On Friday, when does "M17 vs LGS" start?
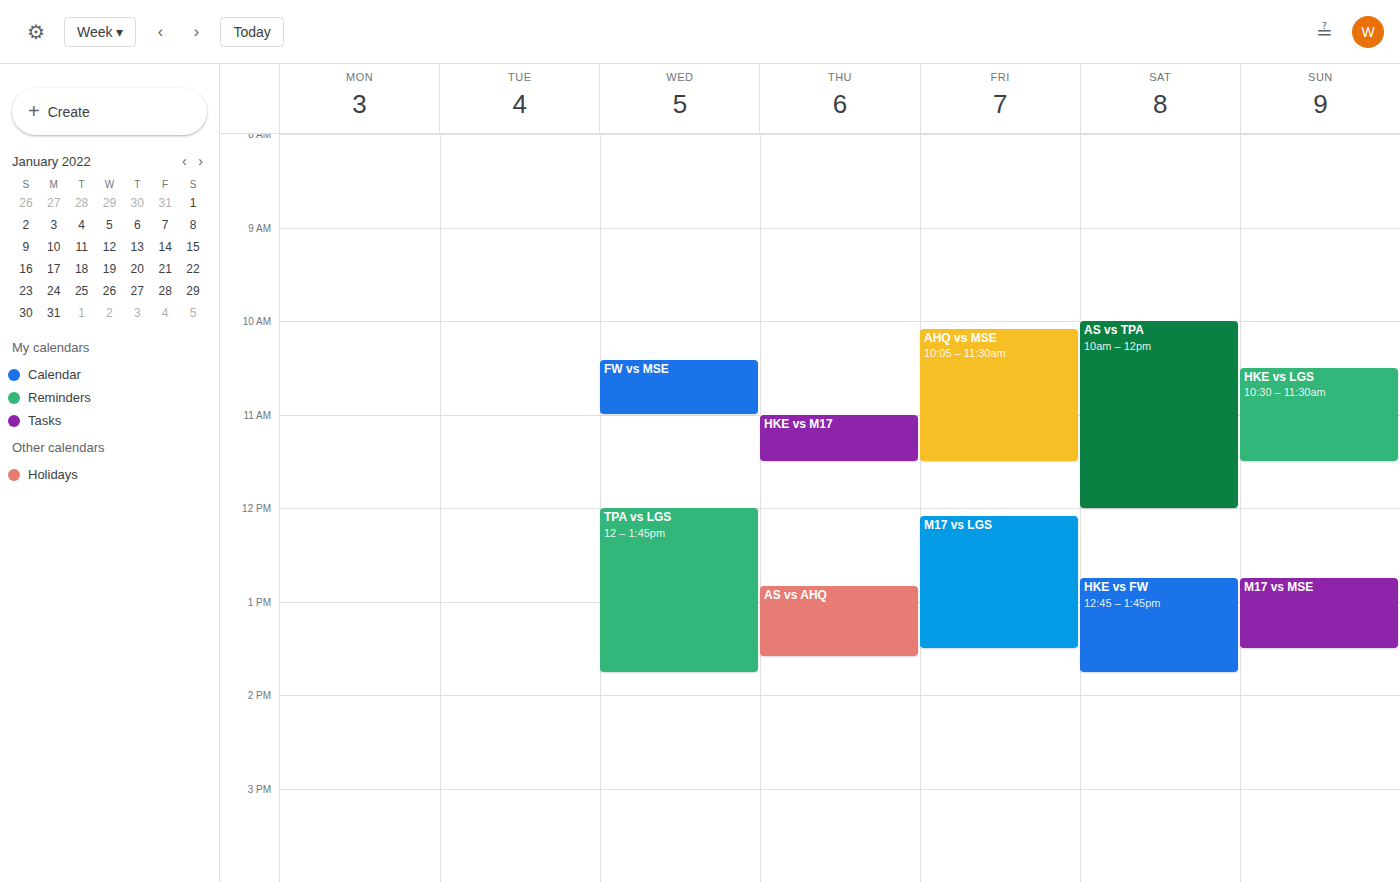
12:05 PM